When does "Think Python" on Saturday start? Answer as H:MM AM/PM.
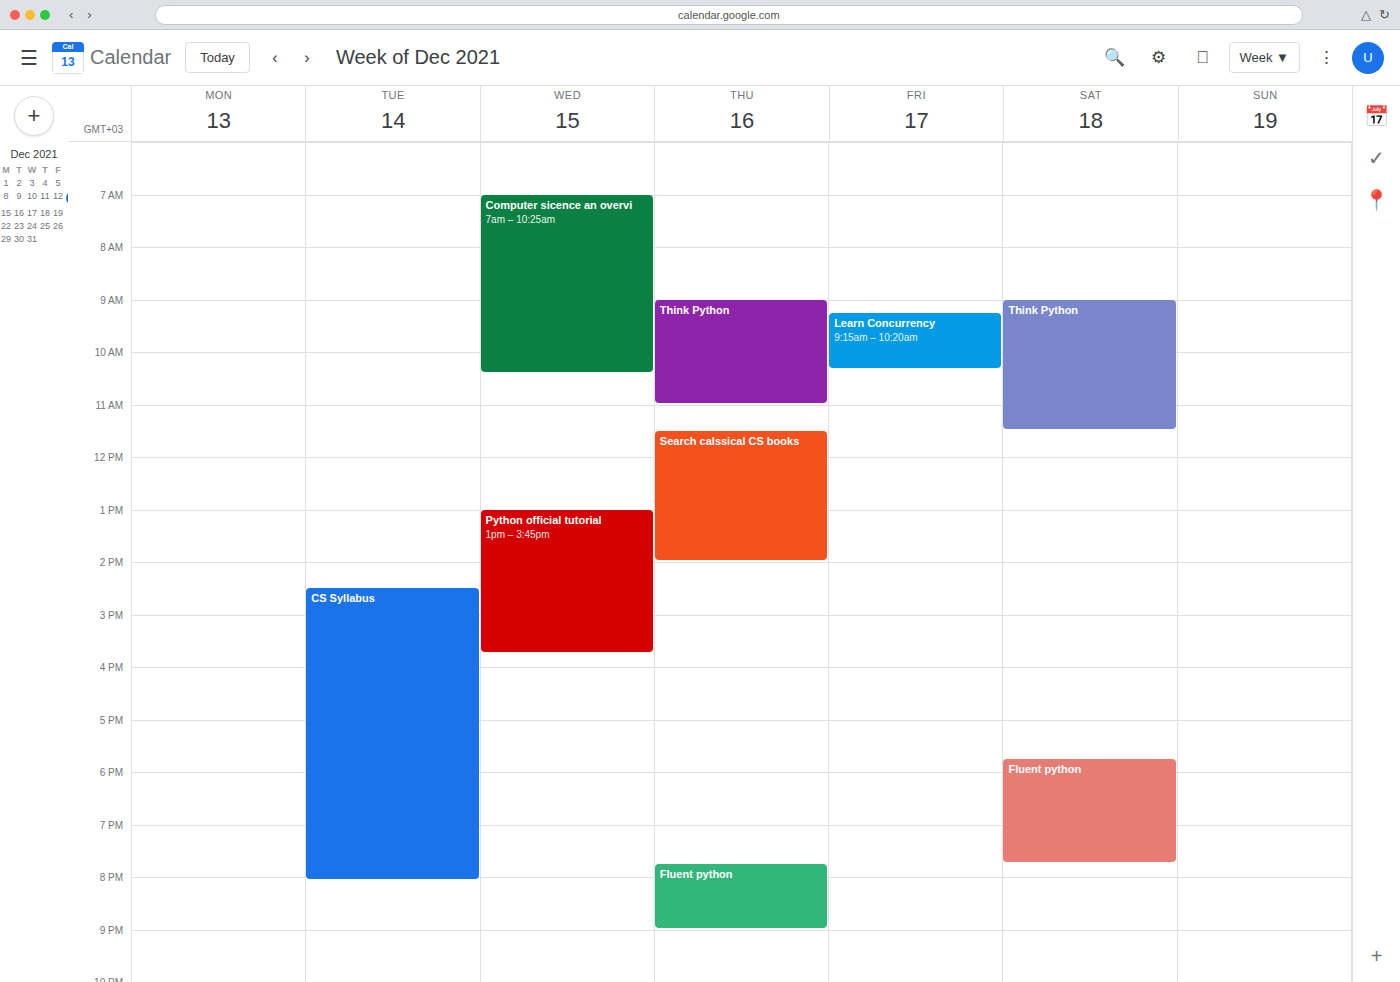
9:00 AM